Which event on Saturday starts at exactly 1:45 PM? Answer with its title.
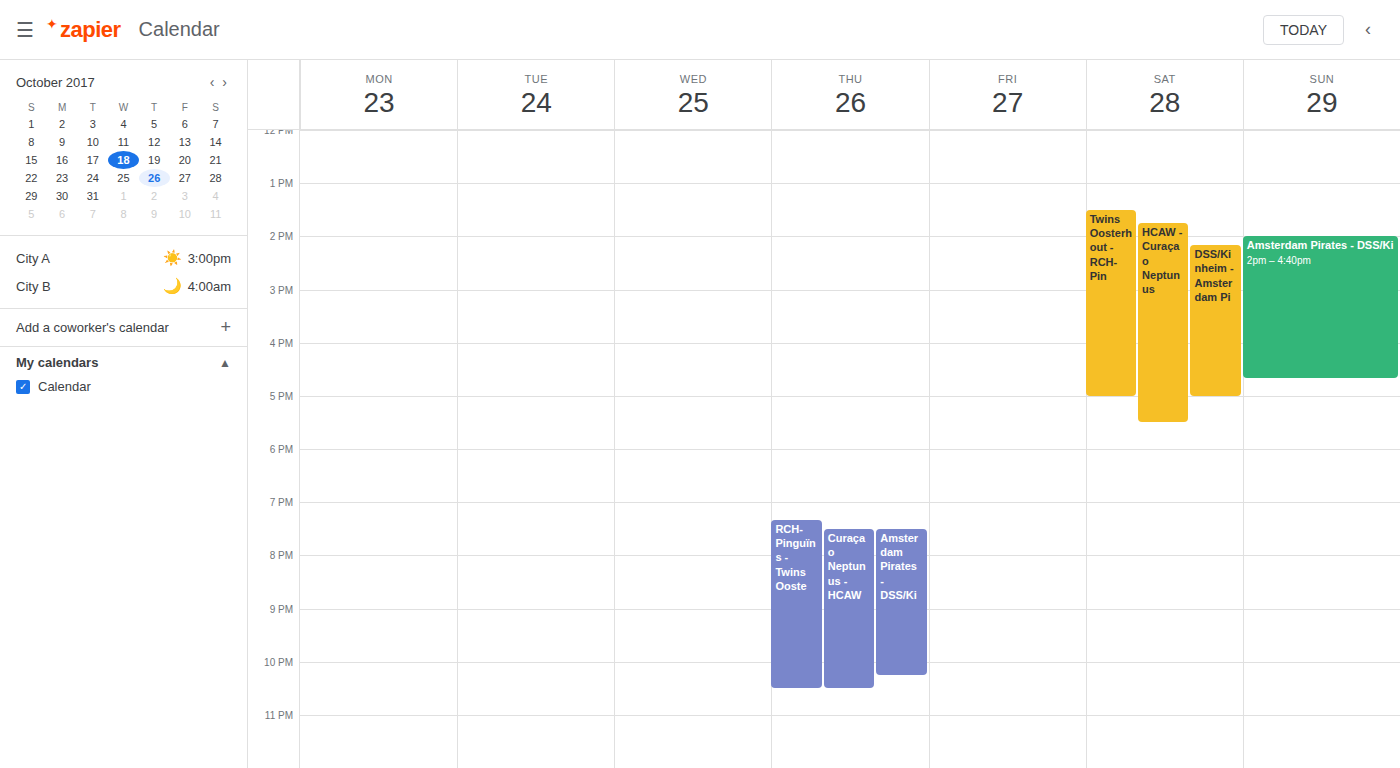
"HCAW - Curaçao Neptunus"